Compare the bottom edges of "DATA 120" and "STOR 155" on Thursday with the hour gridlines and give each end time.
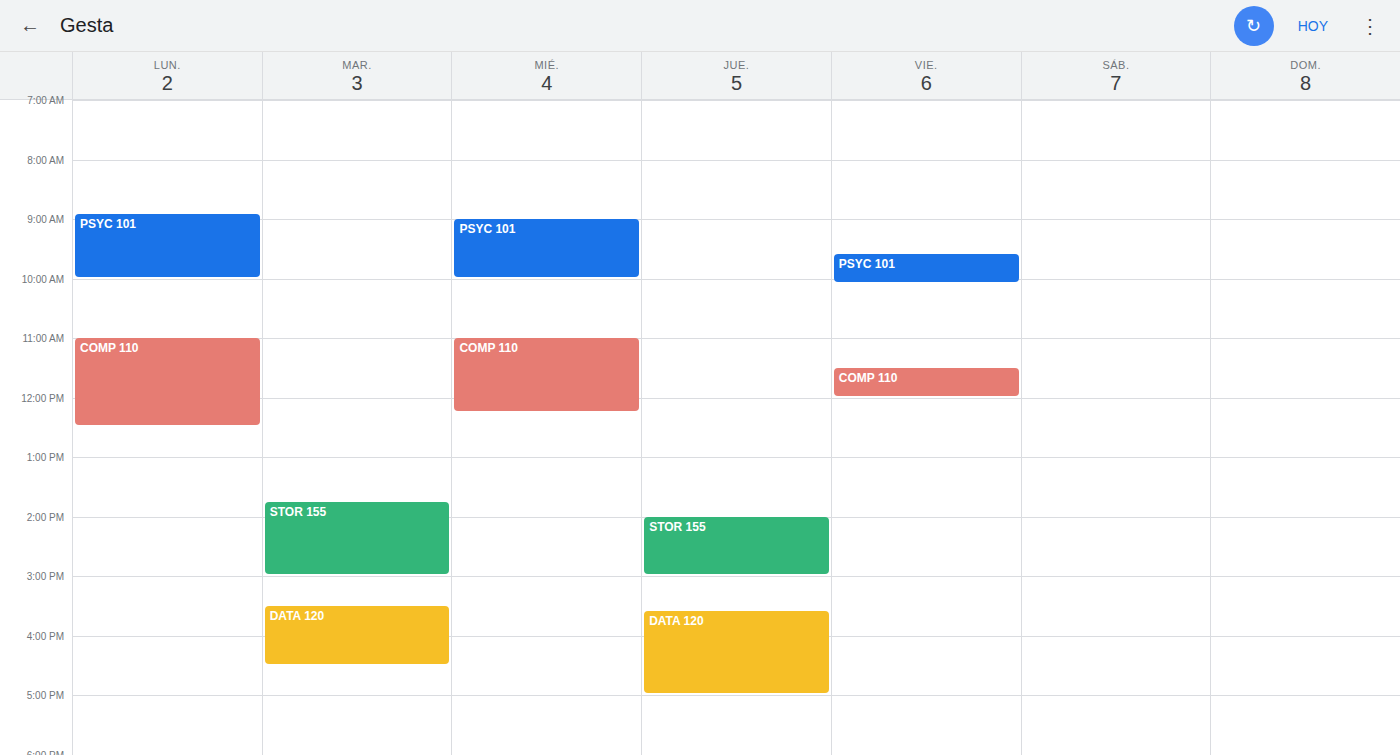
"DATA 120": 17:00, exactly on the 17:00 line. "STOR 155": 15:00, exactly on the 15:00 line.